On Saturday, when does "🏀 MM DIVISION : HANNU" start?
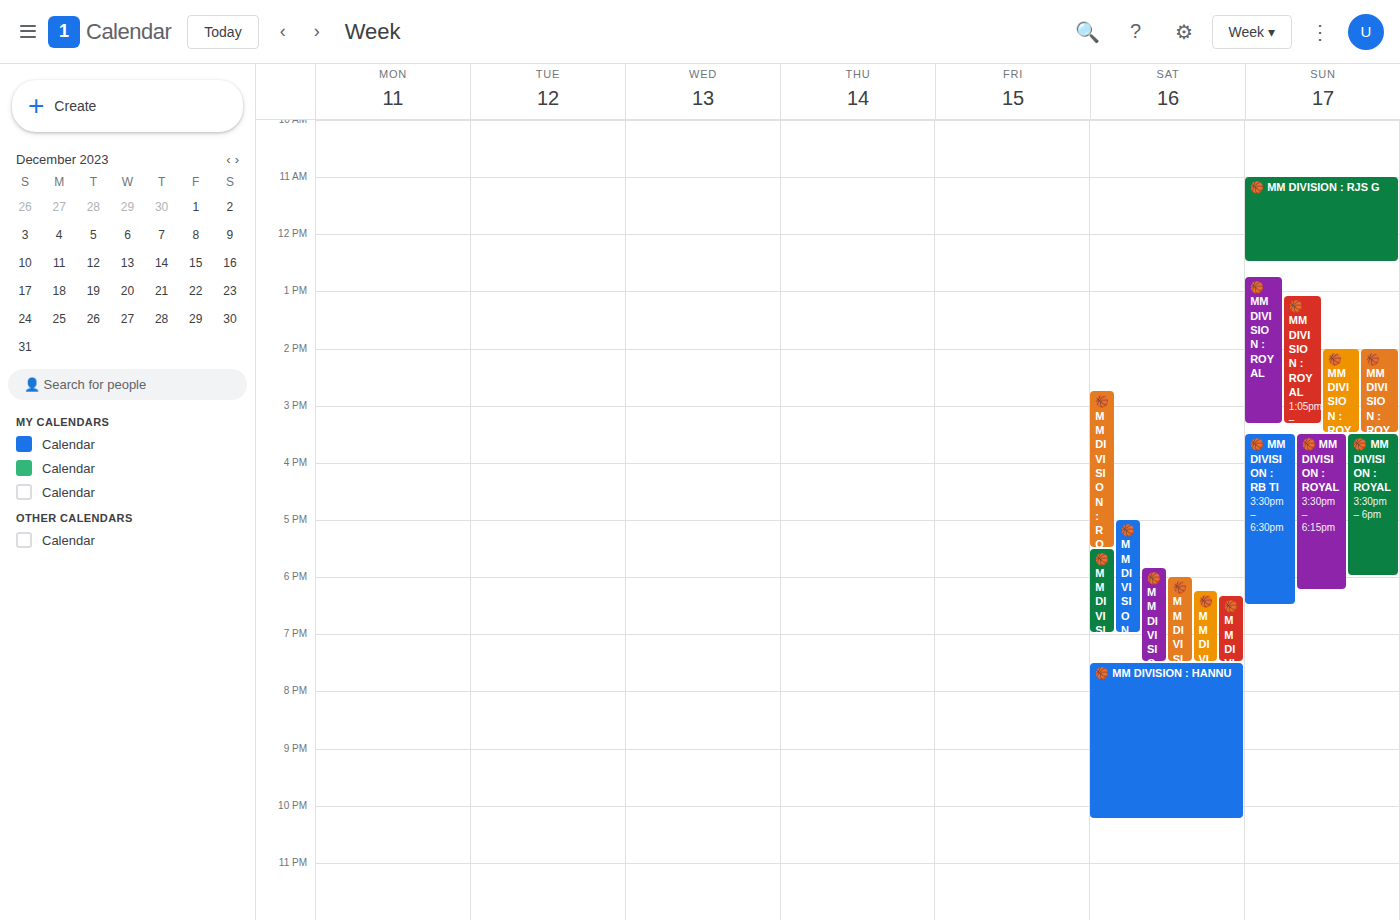
7:30 PM